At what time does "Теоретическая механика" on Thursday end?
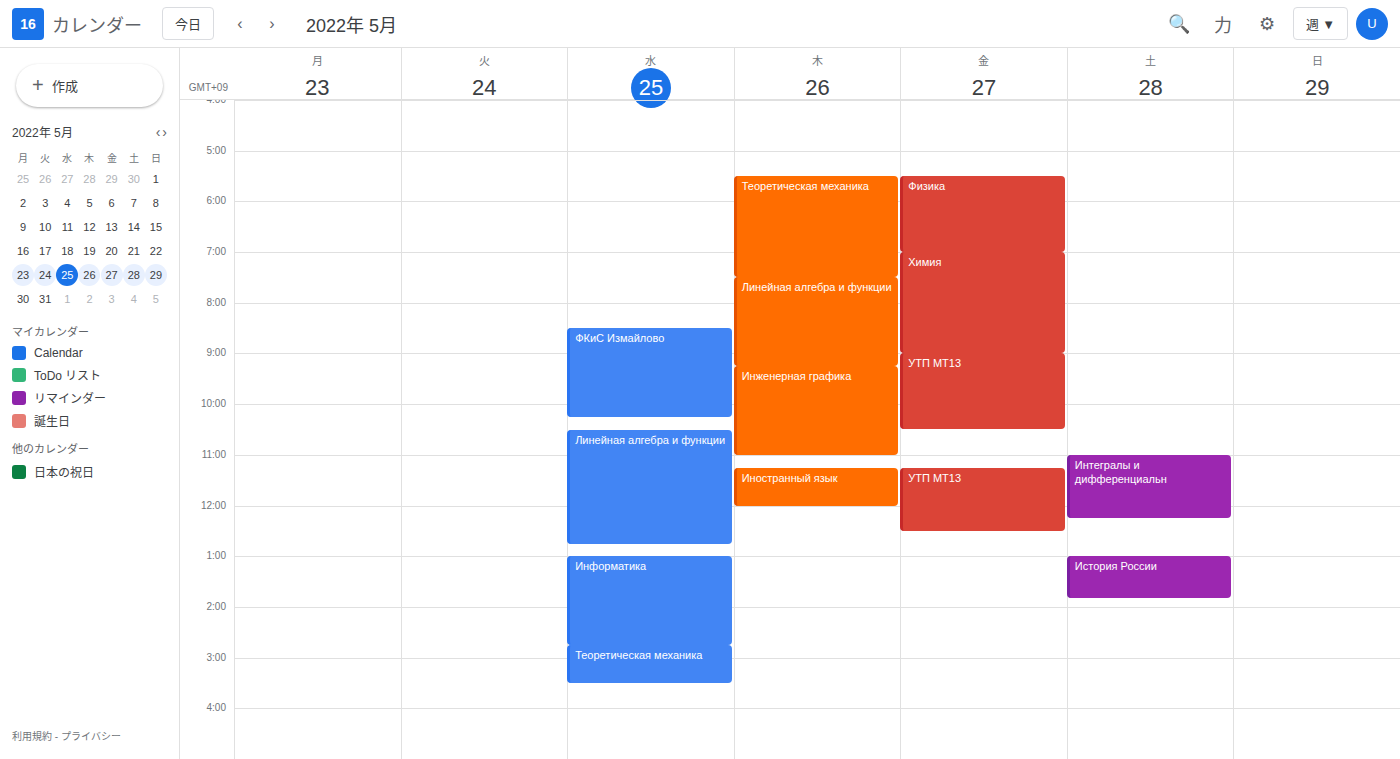
7:30 AM